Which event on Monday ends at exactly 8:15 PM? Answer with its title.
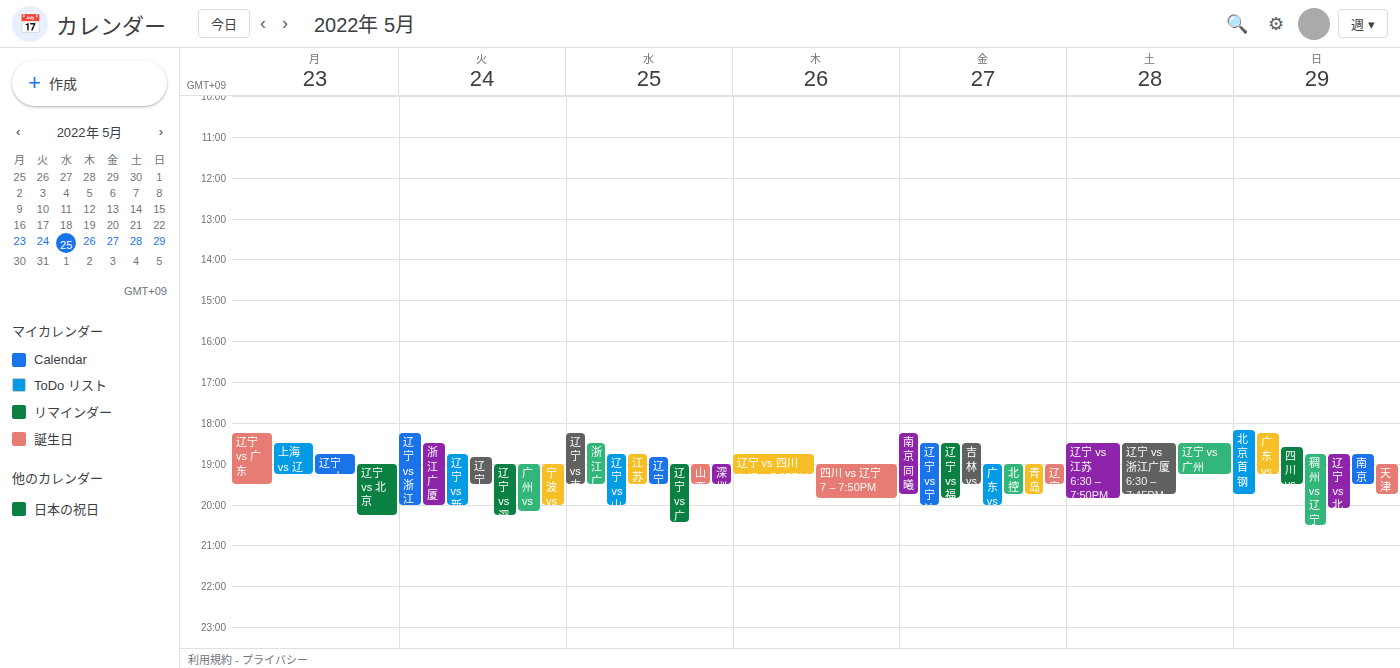
"辽宁 vs 北京"